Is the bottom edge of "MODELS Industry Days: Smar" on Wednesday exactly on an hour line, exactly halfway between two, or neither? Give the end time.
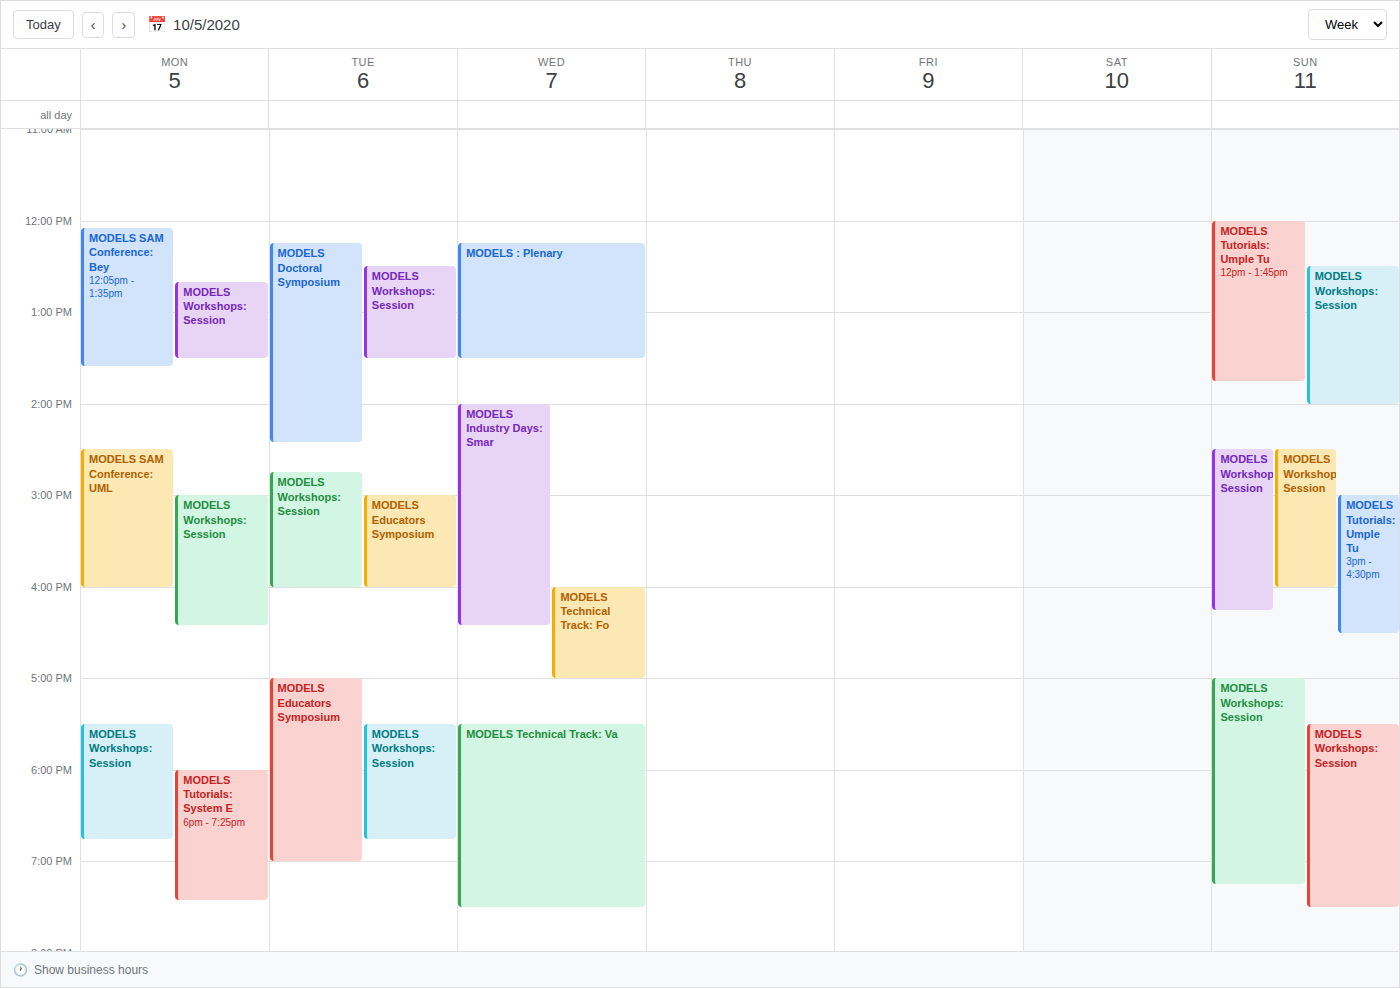
4:25 PM -- neither: 25 minutes below the 4 PM line and 35 minutes above the 5 PM line.